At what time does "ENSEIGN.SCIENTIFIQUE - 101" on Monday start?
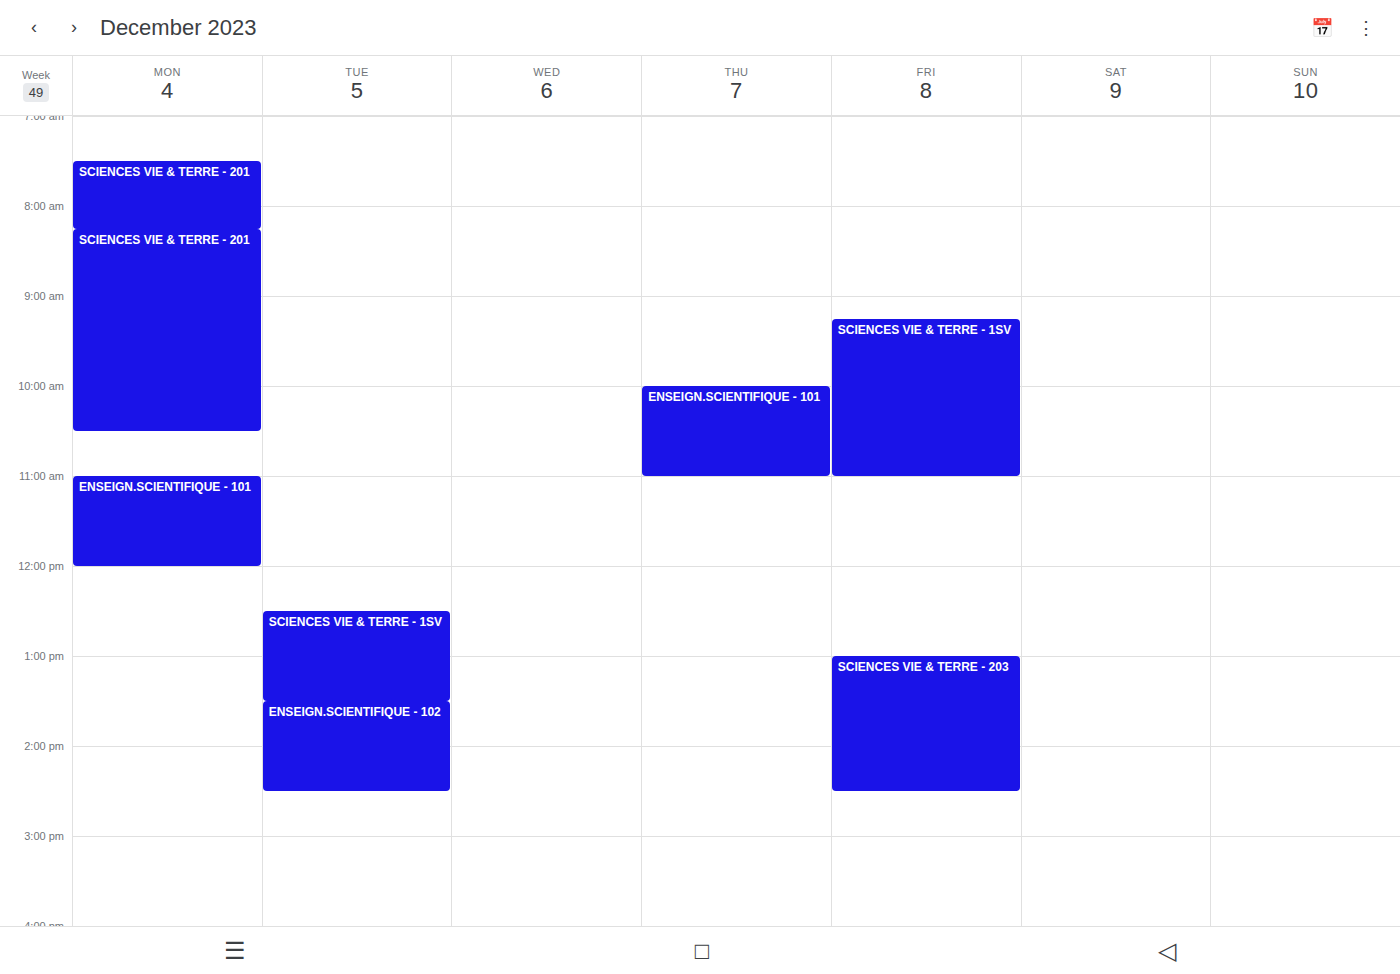
11:00 AM